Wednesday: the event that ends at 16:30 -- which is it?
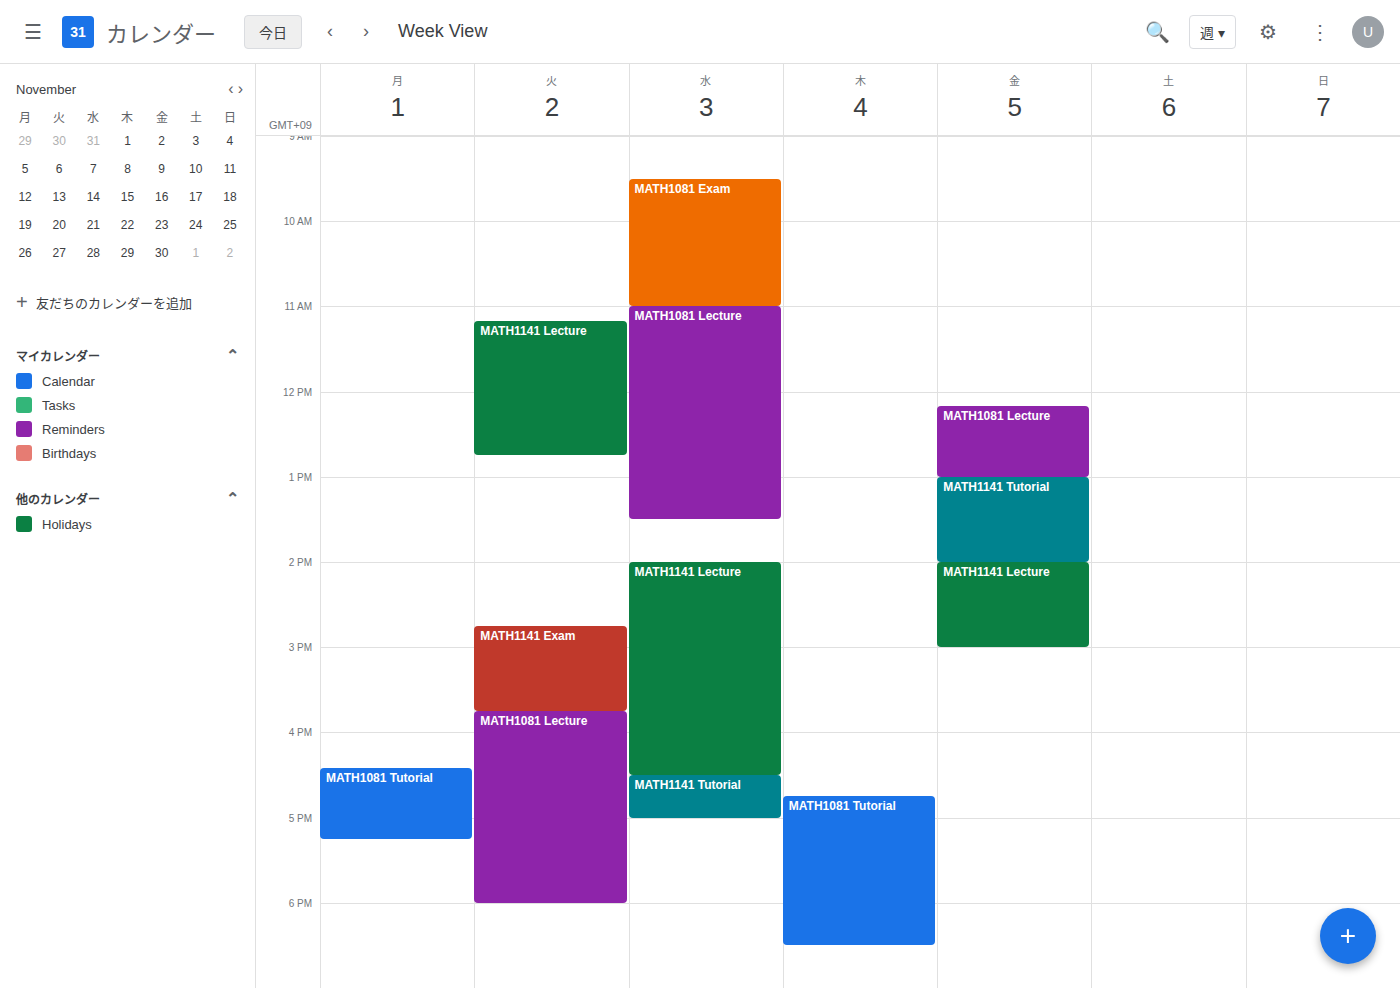
"MATH1141 Lecture"